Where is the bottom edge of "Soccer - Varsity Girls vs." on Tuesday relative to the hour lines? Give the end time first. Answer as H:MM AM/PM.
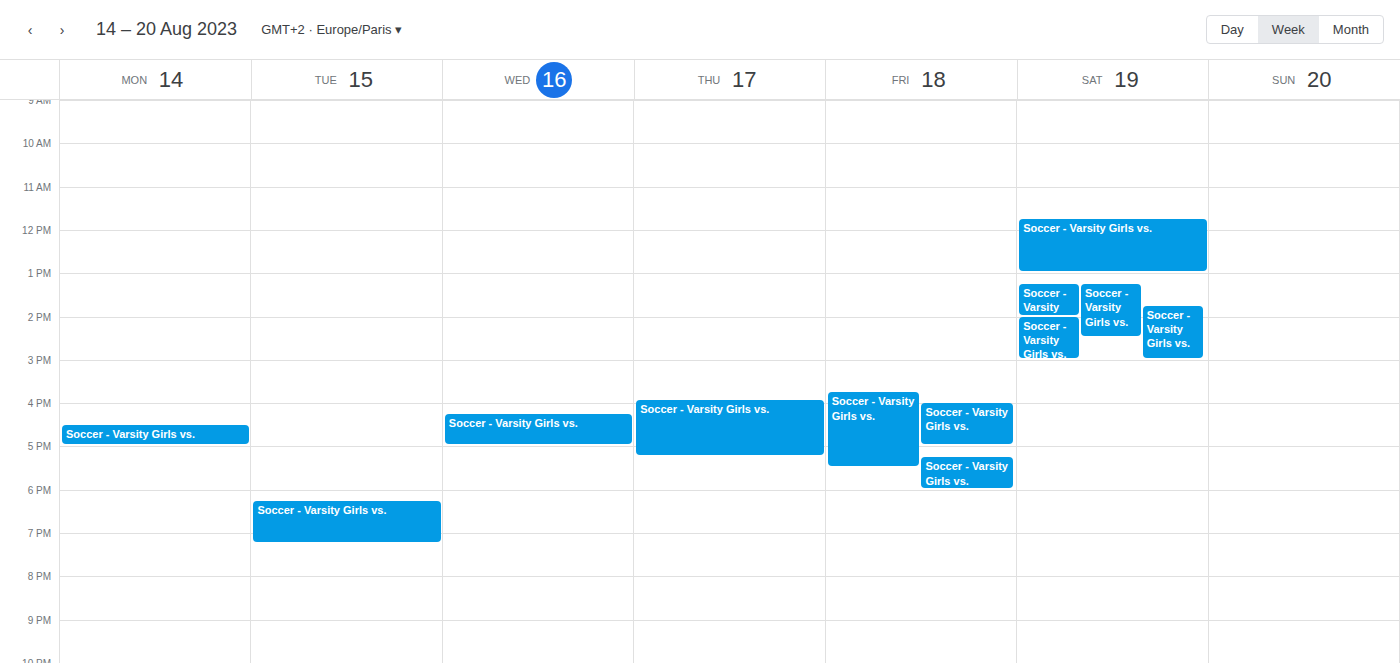
7:15 PM -- neither: a quarter of the way from the 7 PM line to the 8 PM line.